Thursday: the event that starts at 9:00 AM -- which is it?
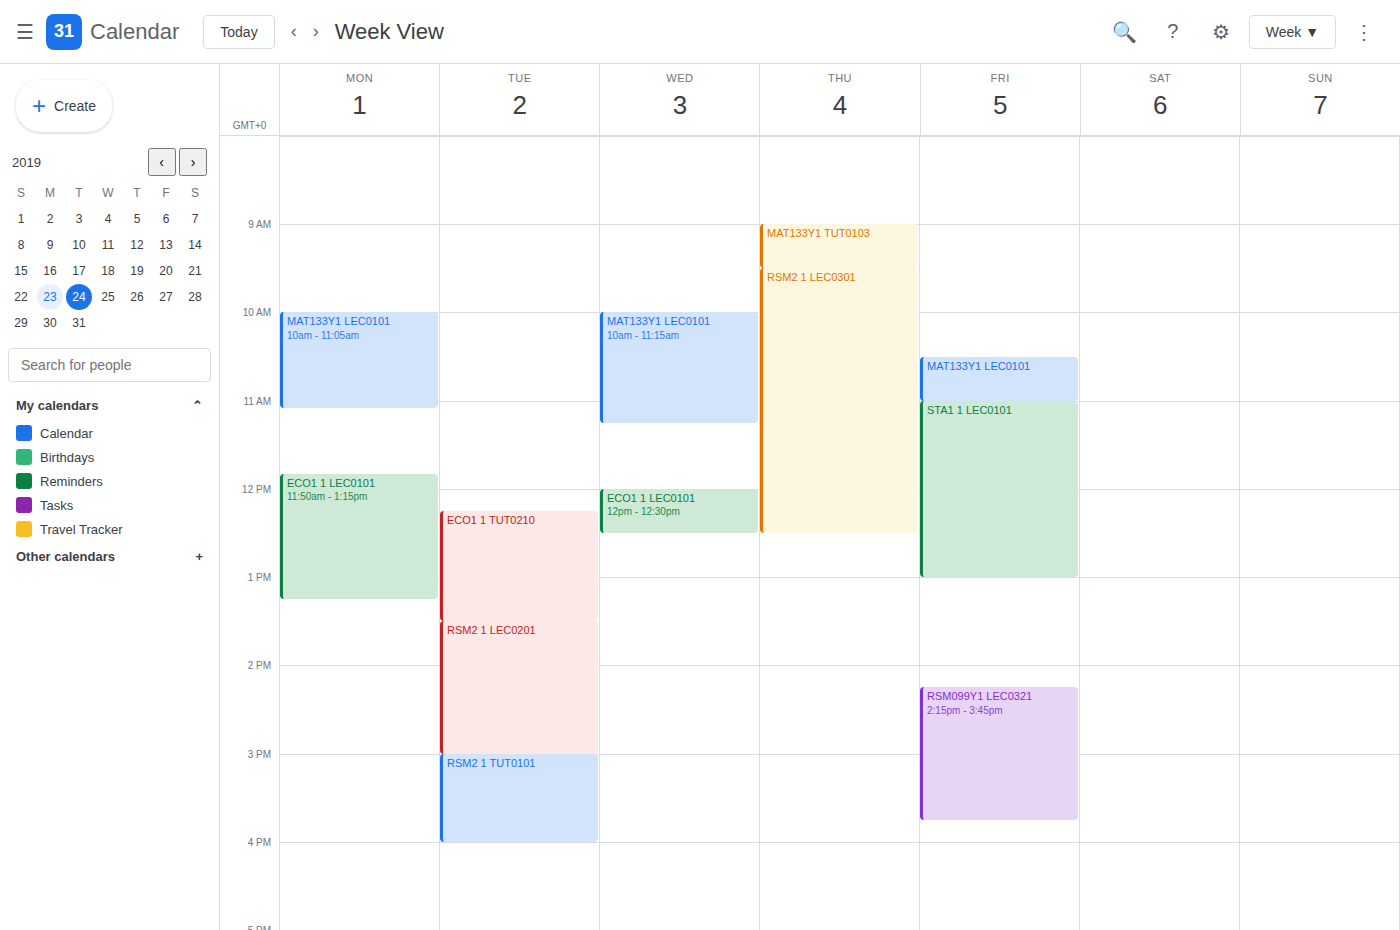
"MAT133Y1 TUT0103"